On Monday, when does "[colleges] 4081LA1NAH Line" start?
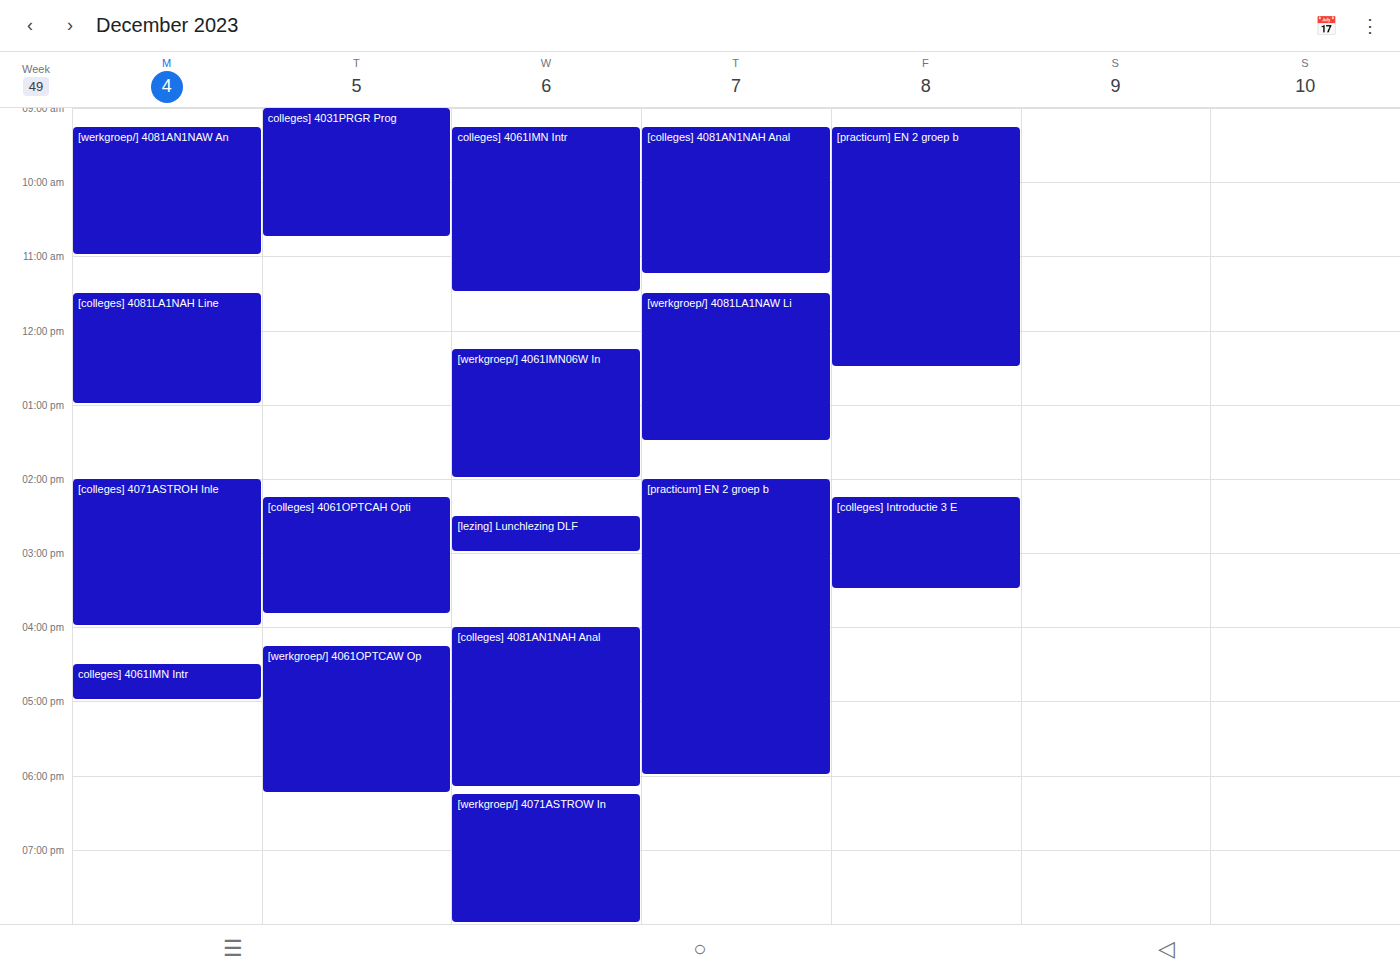
11:30 AM